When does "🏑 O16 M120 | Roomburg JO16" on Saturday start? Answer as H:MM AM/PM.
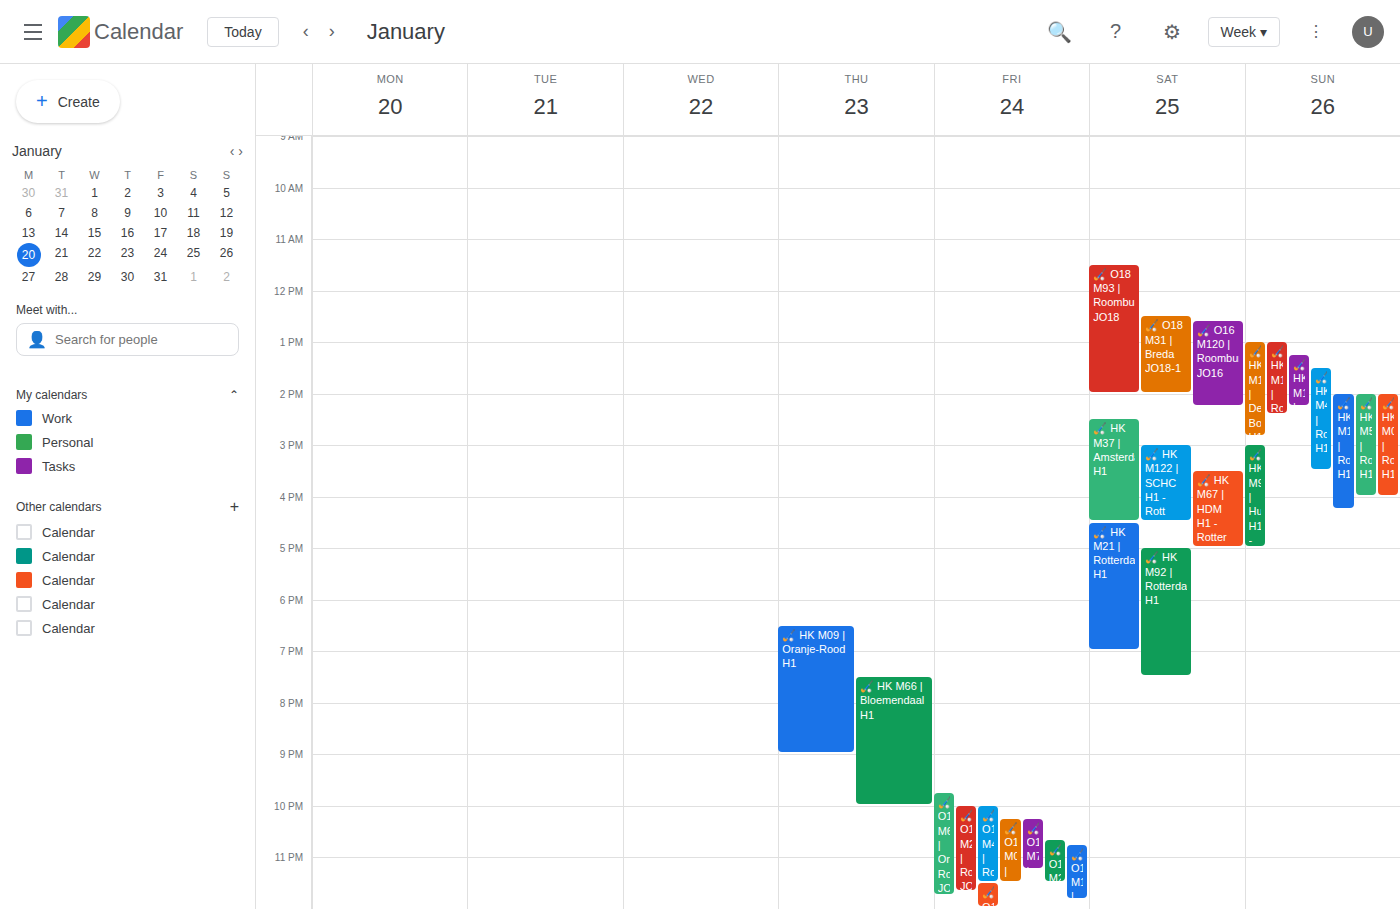
12:35 PM